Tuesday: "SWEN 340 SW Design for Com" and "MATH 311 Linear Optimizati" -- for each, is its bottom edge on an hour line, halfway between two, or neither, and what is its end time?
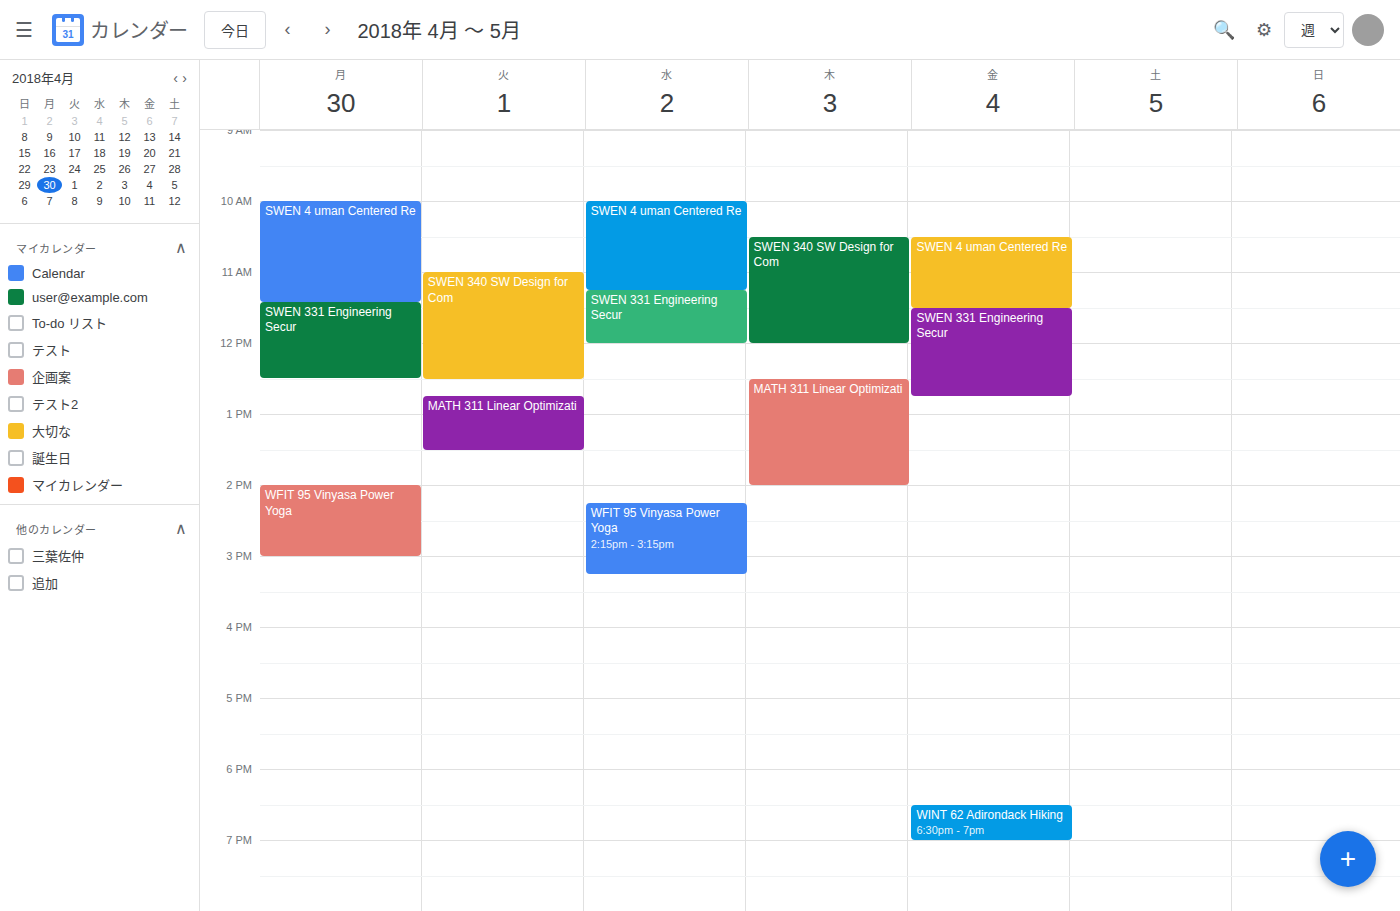
"SWEN 340 SW Design for Com": 12:30 PM, halfway between the 12 PM and 1 PM lines. "MATH 311 Linear Optimizati": 1:30 PM, halfway between the 1 PM and 2 PM lines.